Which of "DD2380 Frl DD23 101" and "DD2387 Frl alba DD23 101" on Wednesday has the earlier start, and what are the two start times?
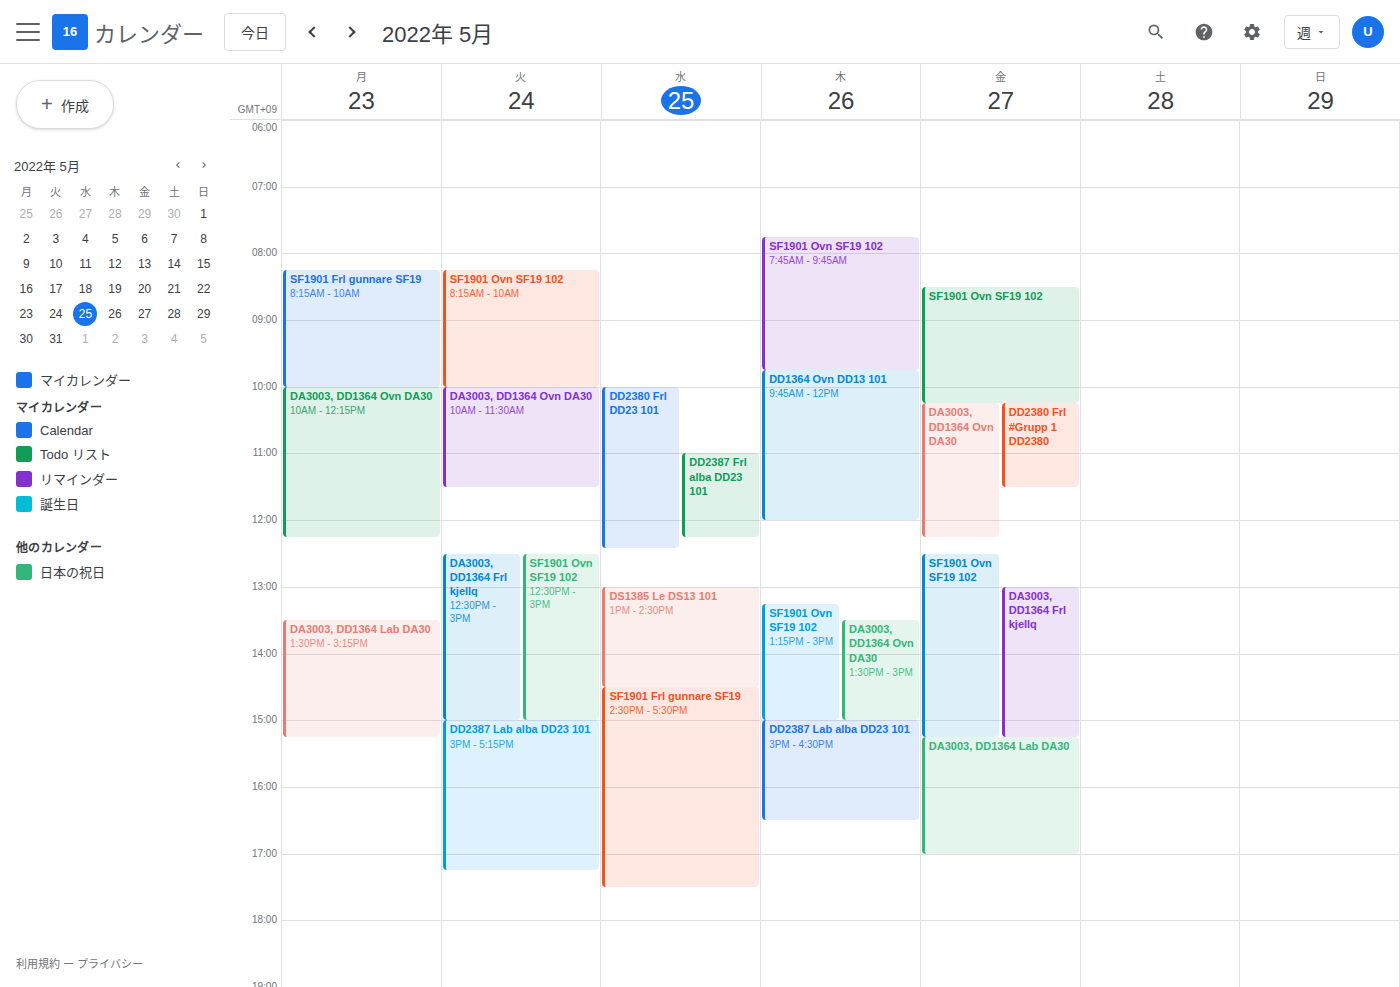
"DD2380 Frl DD23 101" 10:00 AM; "DD2387 Frl alba DD23 101" 11:00 AM.